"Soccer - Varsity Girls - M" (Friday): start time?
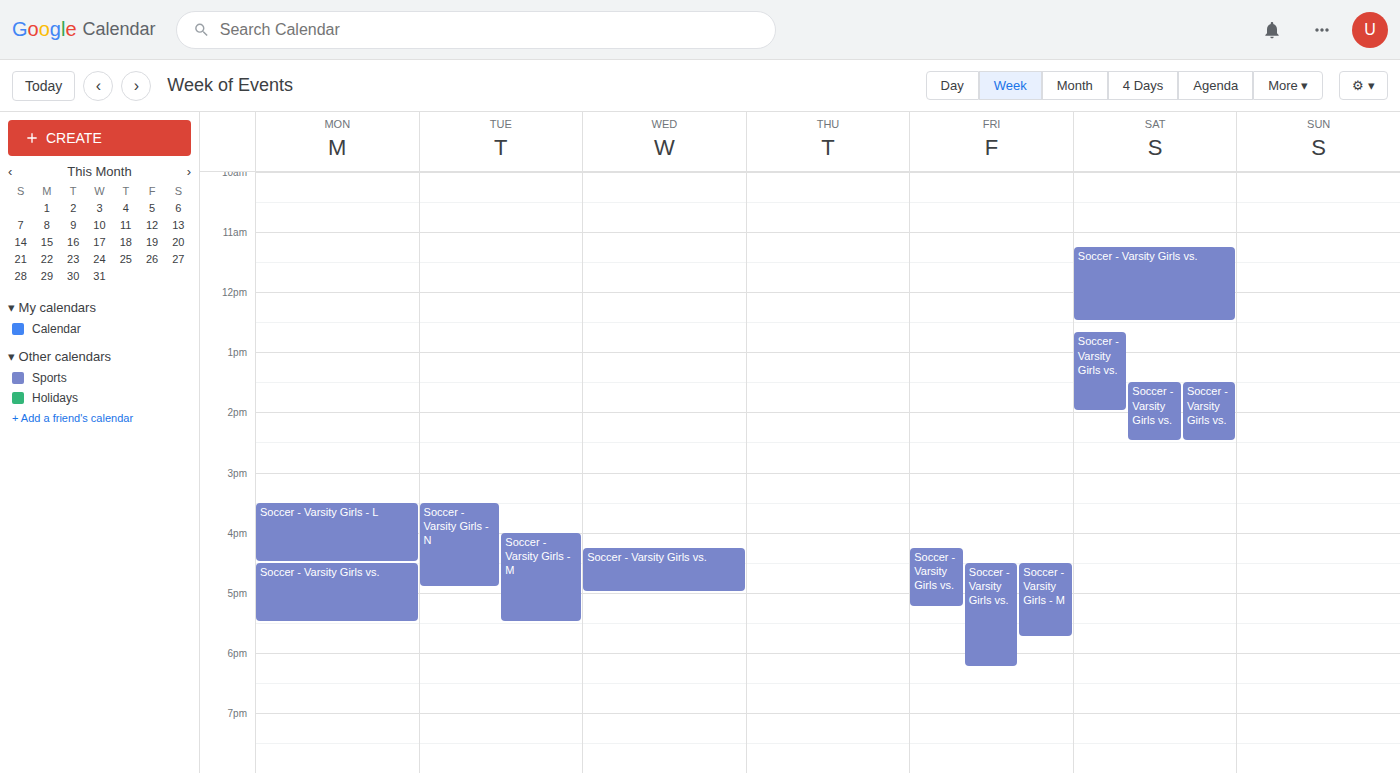
4:30 PM